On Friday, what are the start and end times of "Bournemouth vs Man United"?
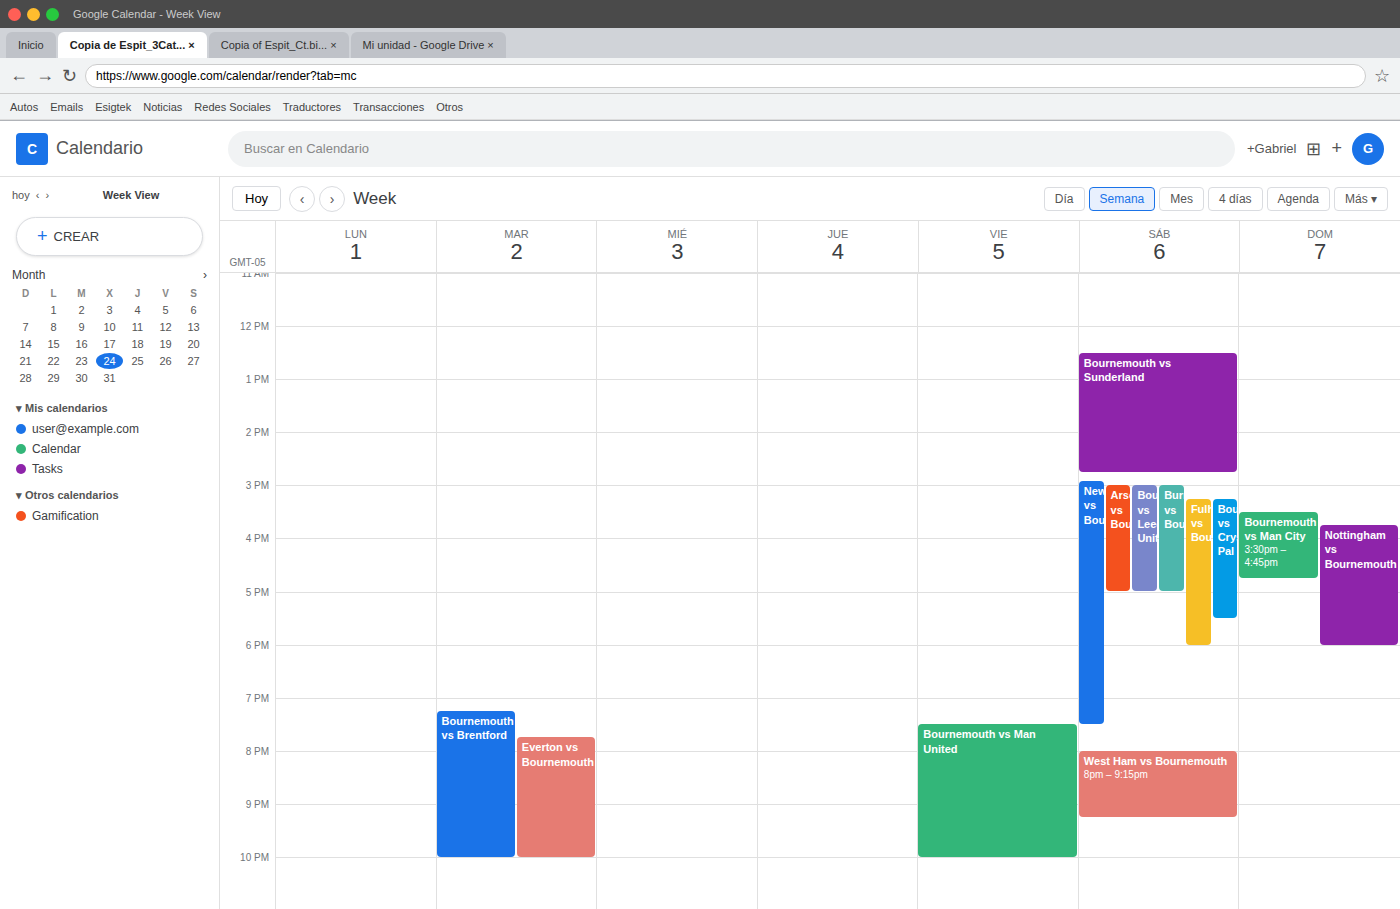
19:30 to 22:00